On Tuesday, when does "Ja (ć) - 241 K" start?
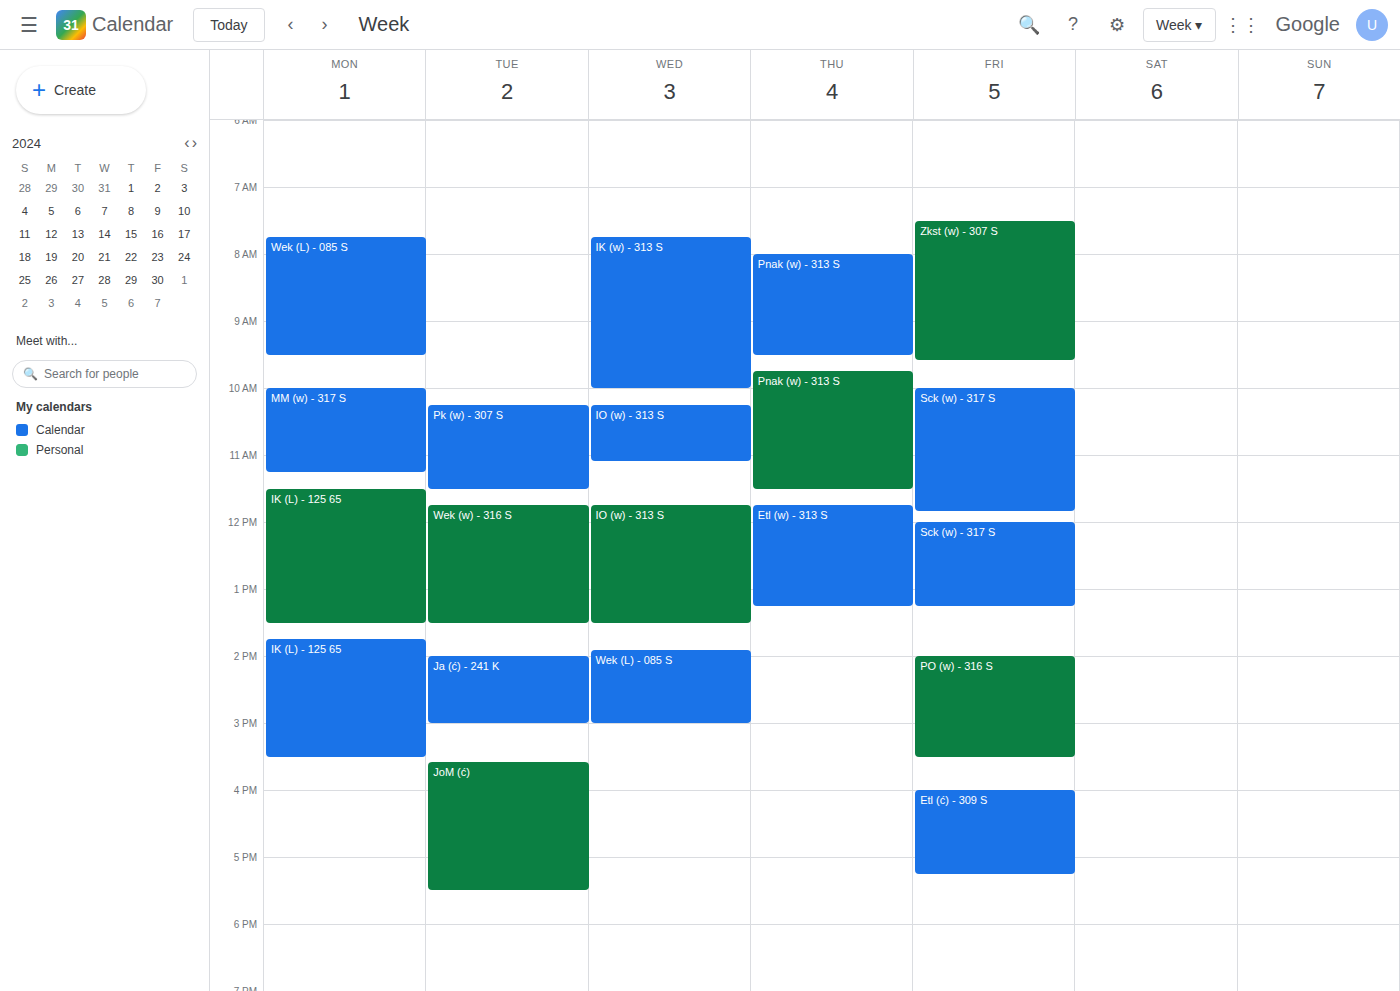
2:00 PM